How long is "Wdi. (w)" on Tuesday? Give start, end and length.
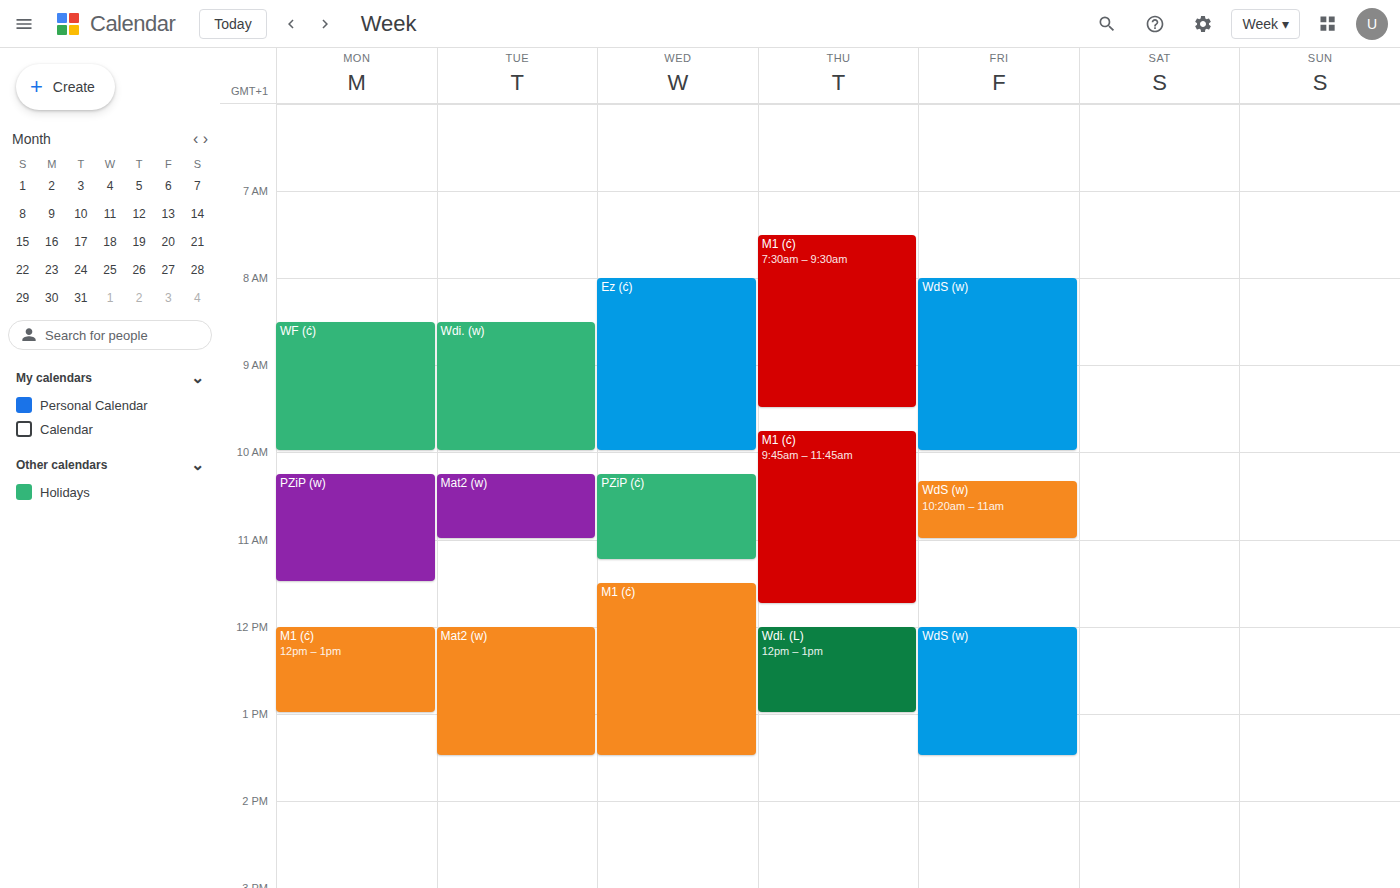
08:30 to 10:00, 1 hour 30 minutes